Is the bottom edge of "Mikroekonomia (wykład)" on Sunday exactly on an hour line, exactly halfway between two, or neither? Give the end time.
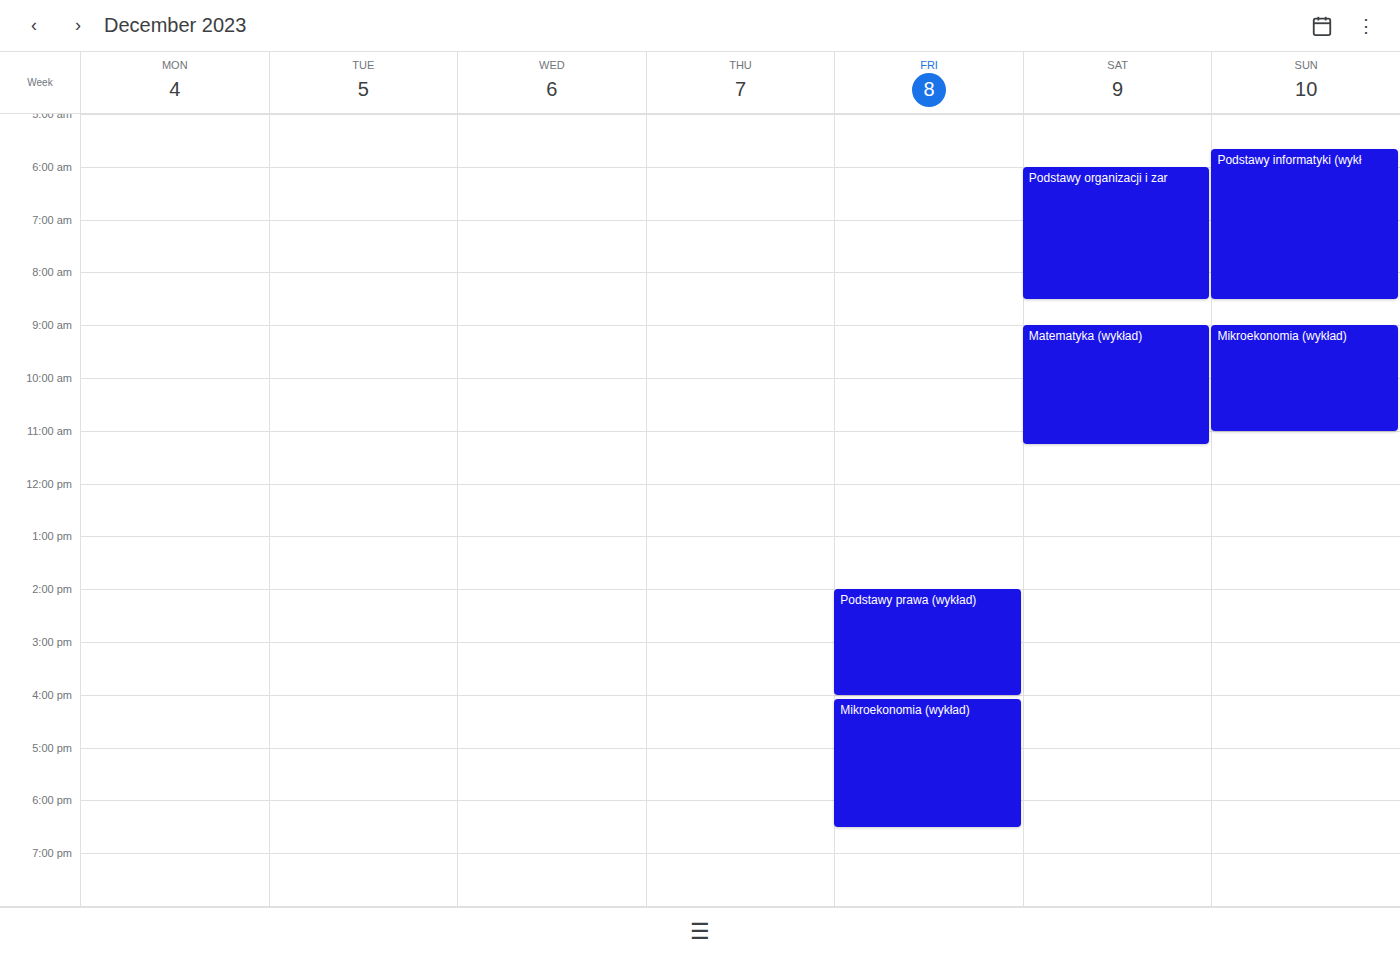
11:00 AM -- exactly on the 11 AM line.